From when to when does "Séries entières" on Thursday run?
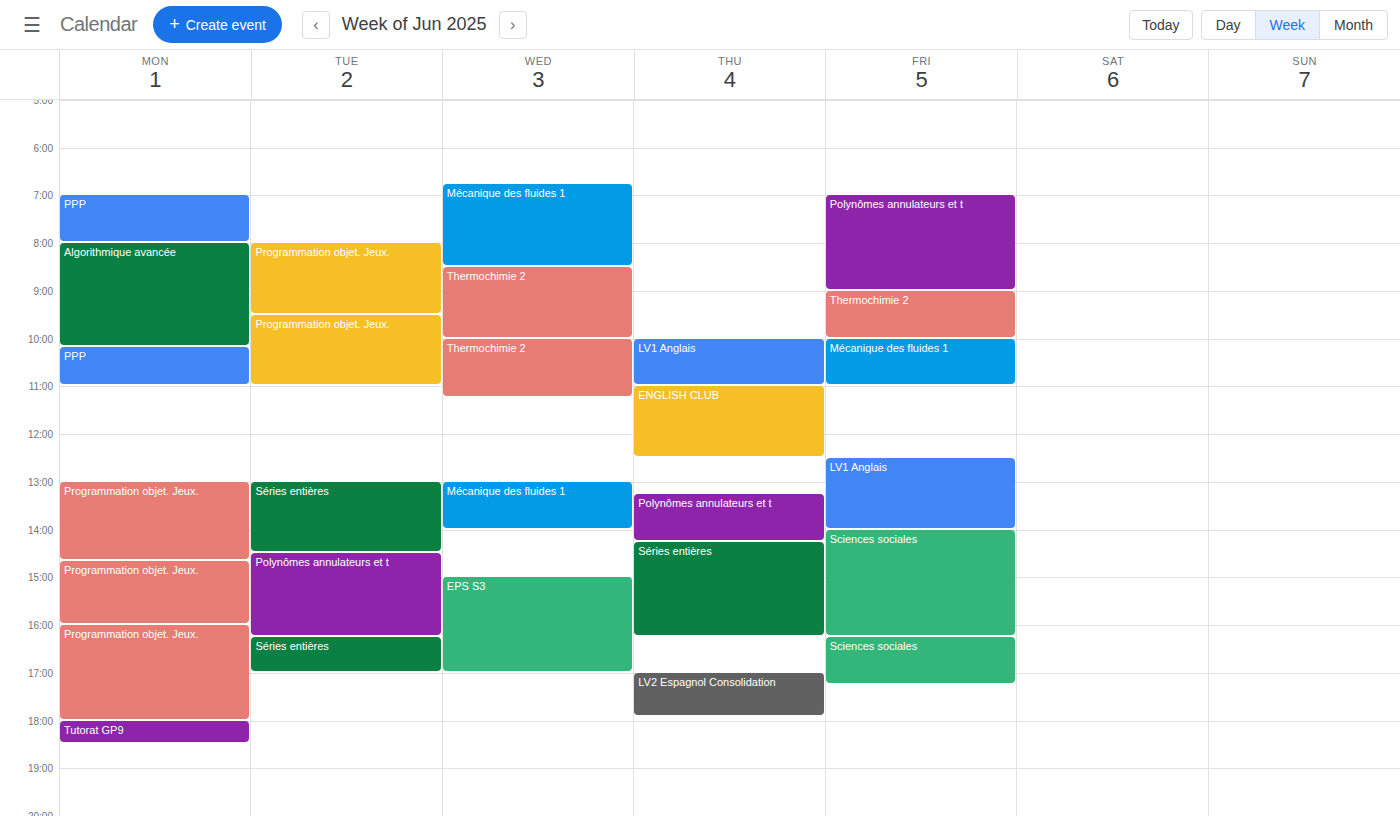
2:15 PM to 4:15 PM